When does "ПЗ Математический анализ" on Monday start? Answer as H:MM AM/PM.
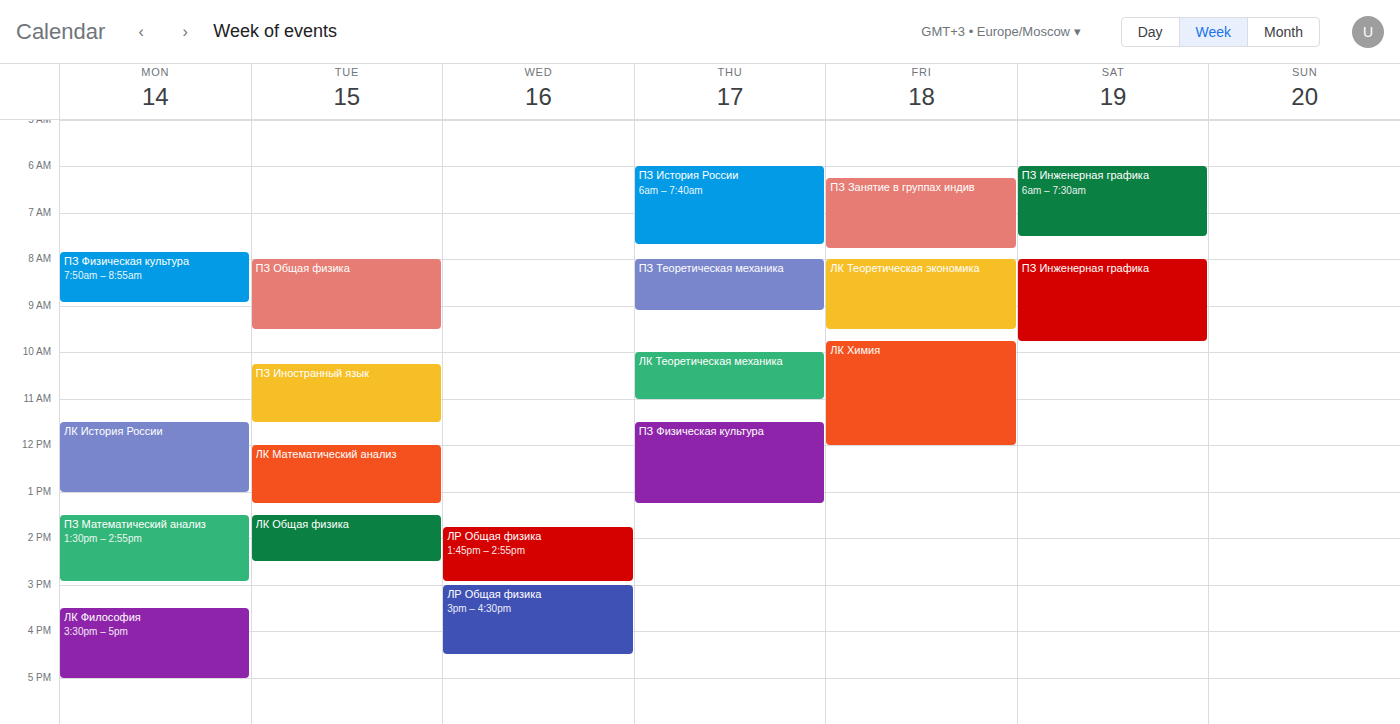
1:30 PM